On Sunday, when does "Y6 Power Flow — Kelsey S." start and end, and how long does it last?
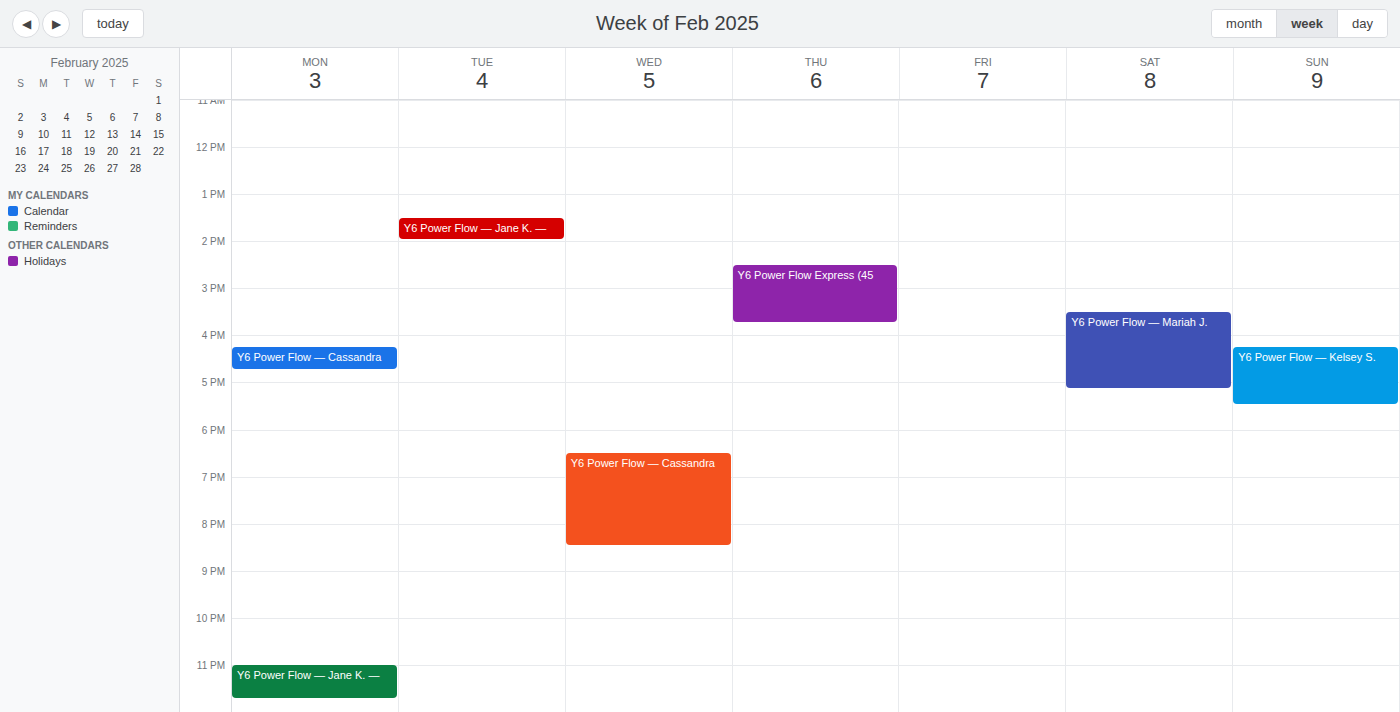
4:15 PM to 5:30 PM, 1 hour 15 minutes